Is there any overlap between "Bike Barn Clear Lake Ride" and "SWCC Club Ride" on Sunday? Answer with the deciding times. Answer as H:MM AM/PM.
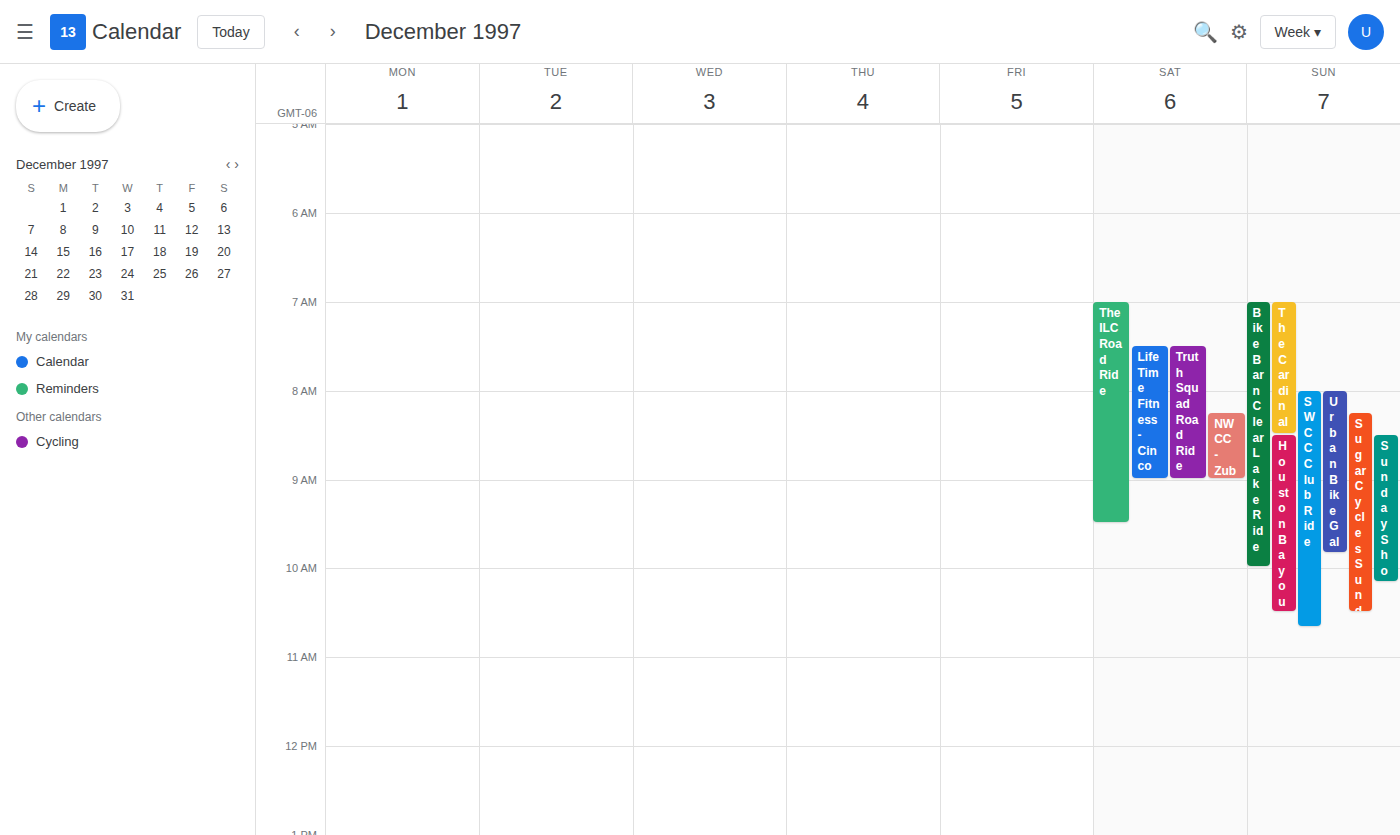
"SWCC Club Ride" starts at 8:00 AM, before "Bike Barn Clear Lake Ride" ends at 10:00 AM -- they overlap.